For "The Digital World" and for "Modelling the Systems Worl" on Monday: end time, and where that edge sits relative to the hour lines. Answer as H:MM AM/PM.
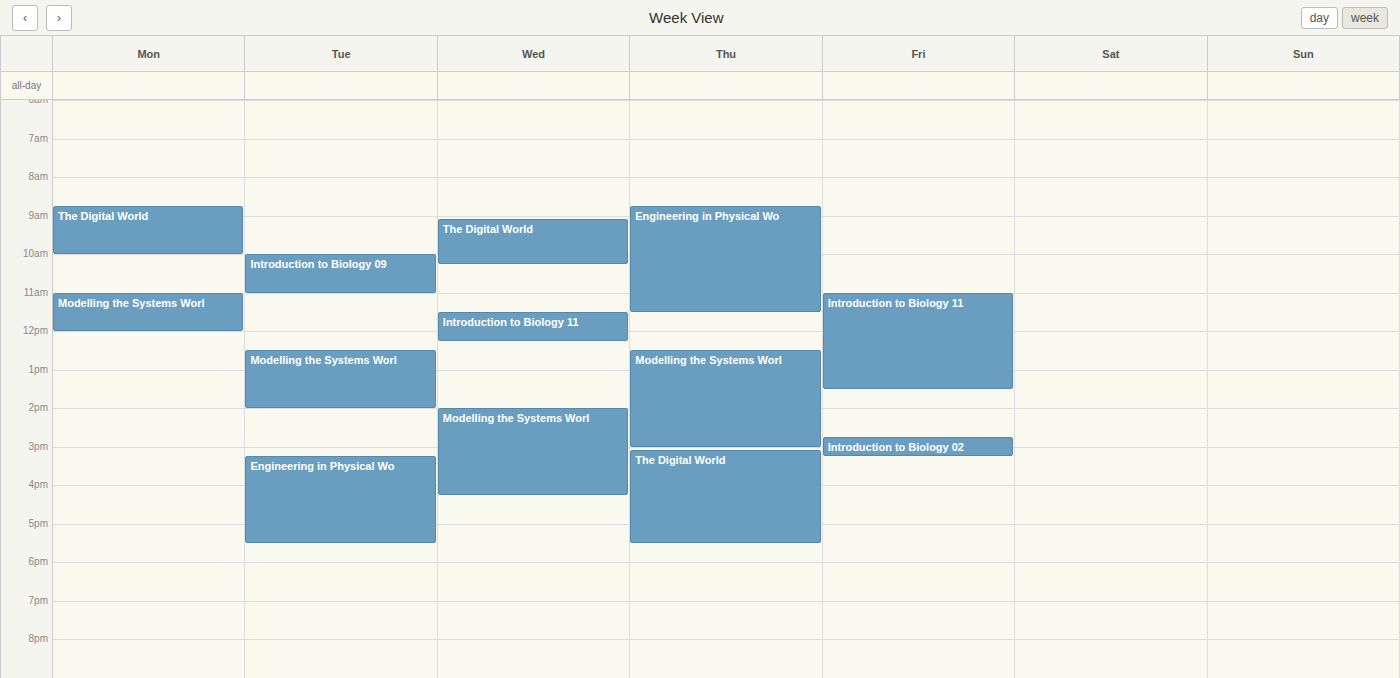
"The Digital World": 10:00 AM, exactly on the 10 AM line. "Modelling the Systems Worl": 12:00 PM, exactly on the 12 PM line.